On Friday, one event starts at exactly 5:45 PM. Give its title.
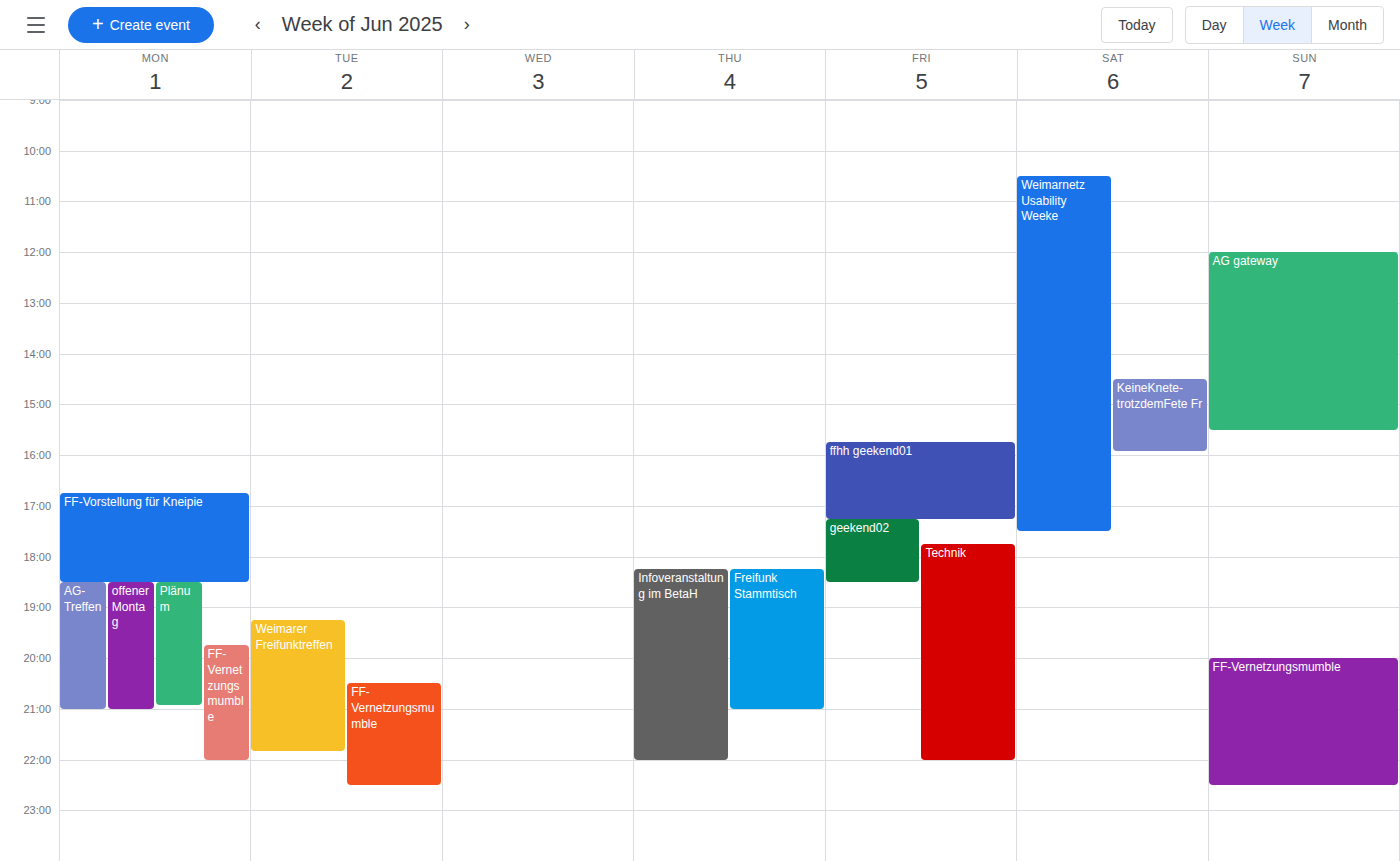
"Technik"